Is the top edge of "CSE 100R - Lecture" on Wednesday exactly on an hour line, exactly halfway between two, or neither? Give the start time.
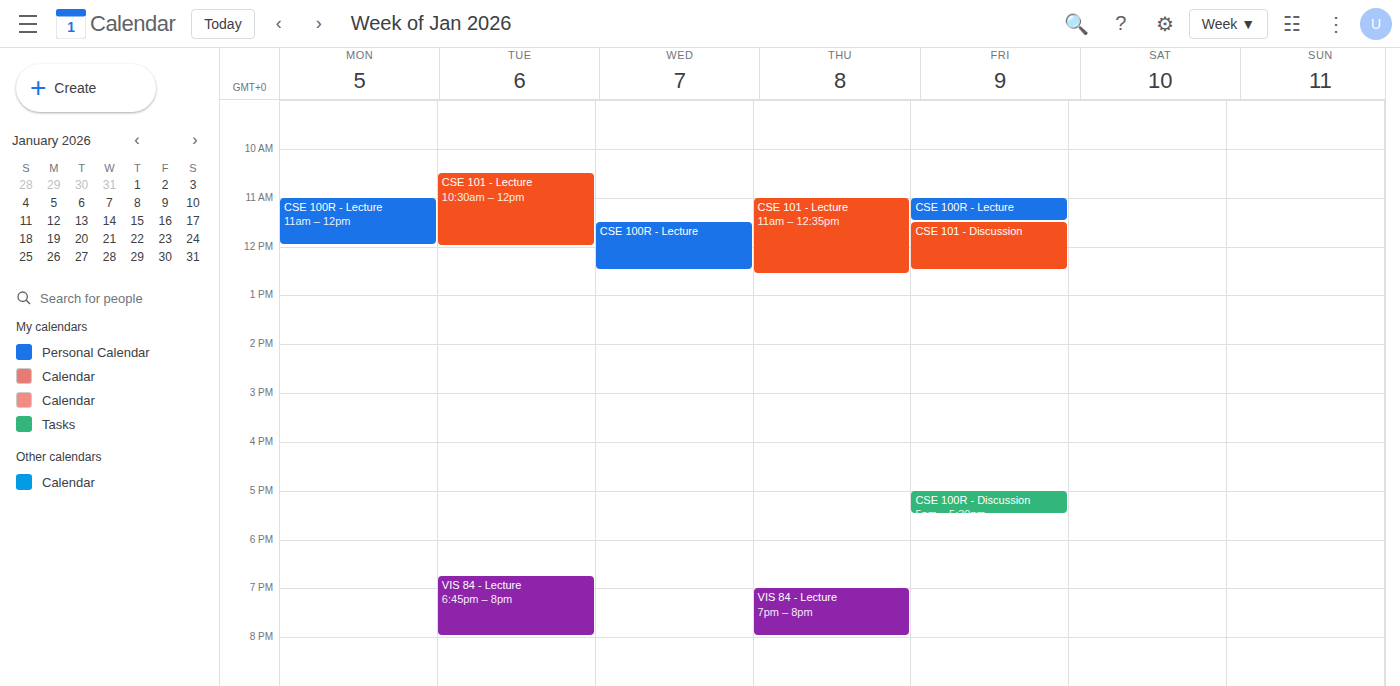
11:30 AM -- halfway between the 11 AM and 12 PM lines.